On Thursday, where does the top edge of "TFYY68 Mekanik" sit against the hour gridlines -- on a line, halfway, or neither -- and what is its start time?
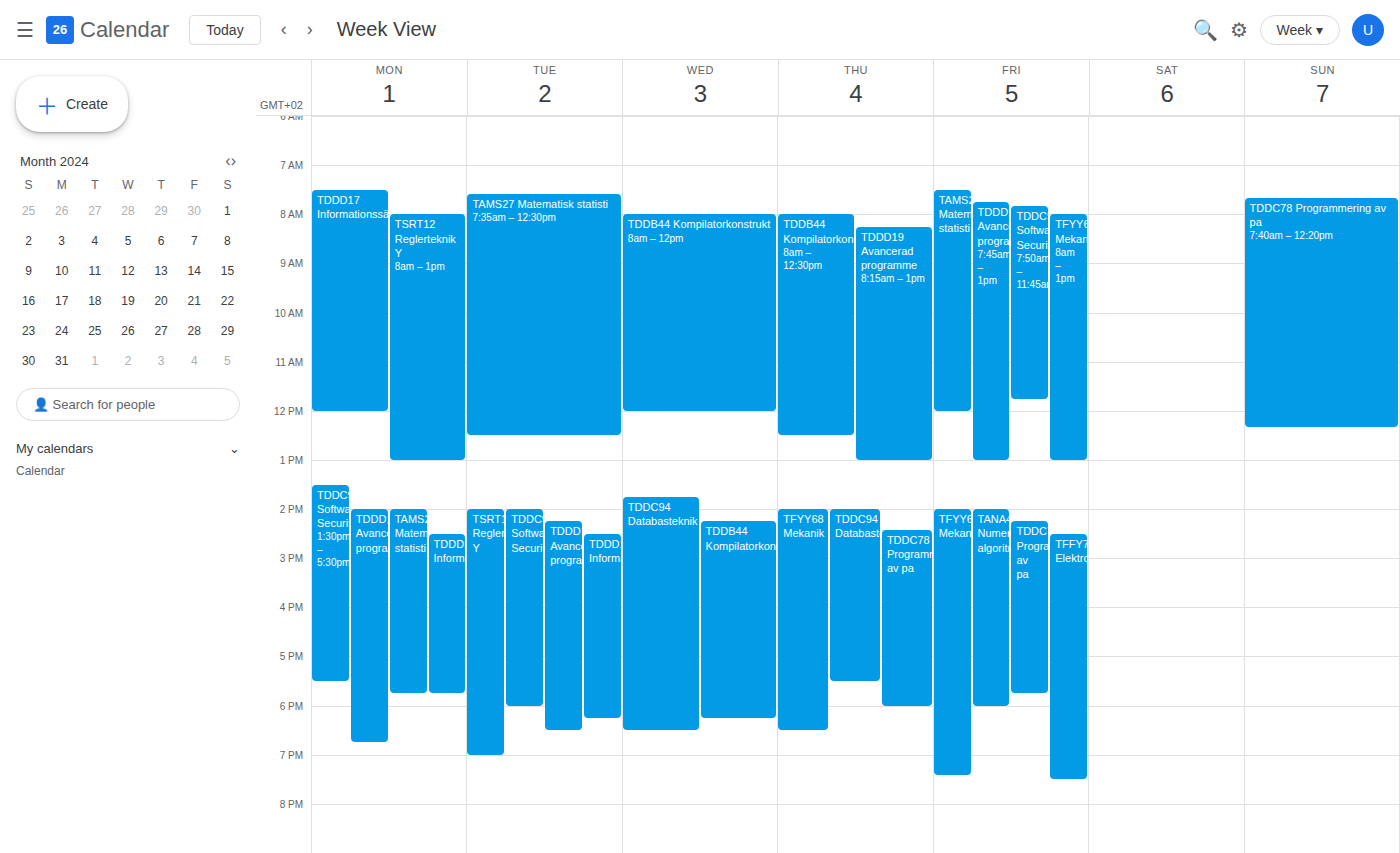
2:00 PM -- exactly on the 2 PM line.